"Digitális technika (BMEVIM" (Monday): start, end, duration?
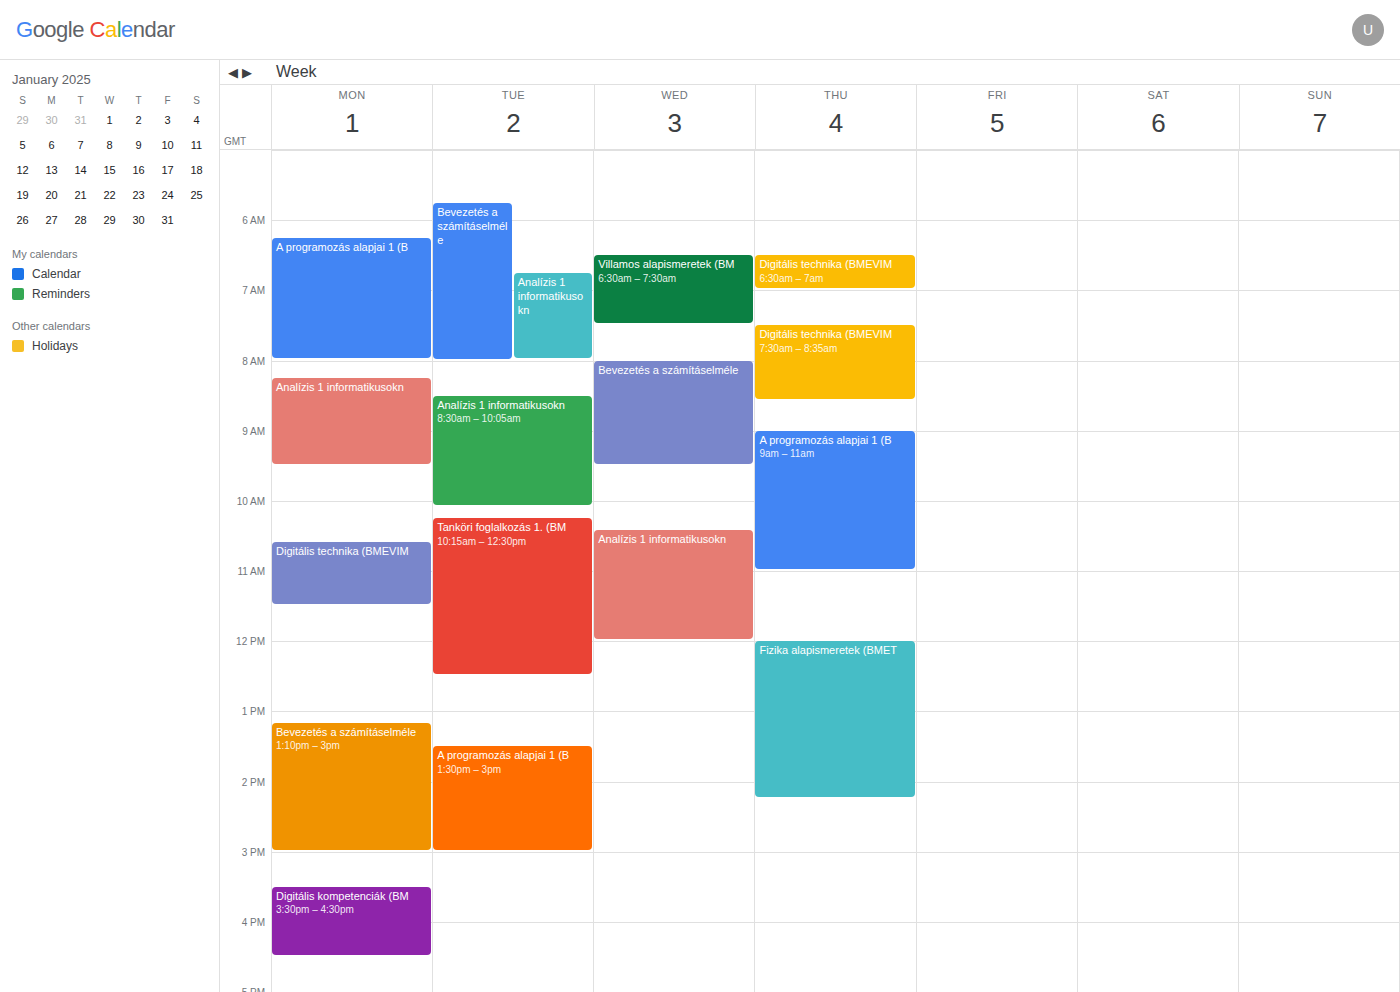
10:35 AM to 11:30 AM, 55 minutes